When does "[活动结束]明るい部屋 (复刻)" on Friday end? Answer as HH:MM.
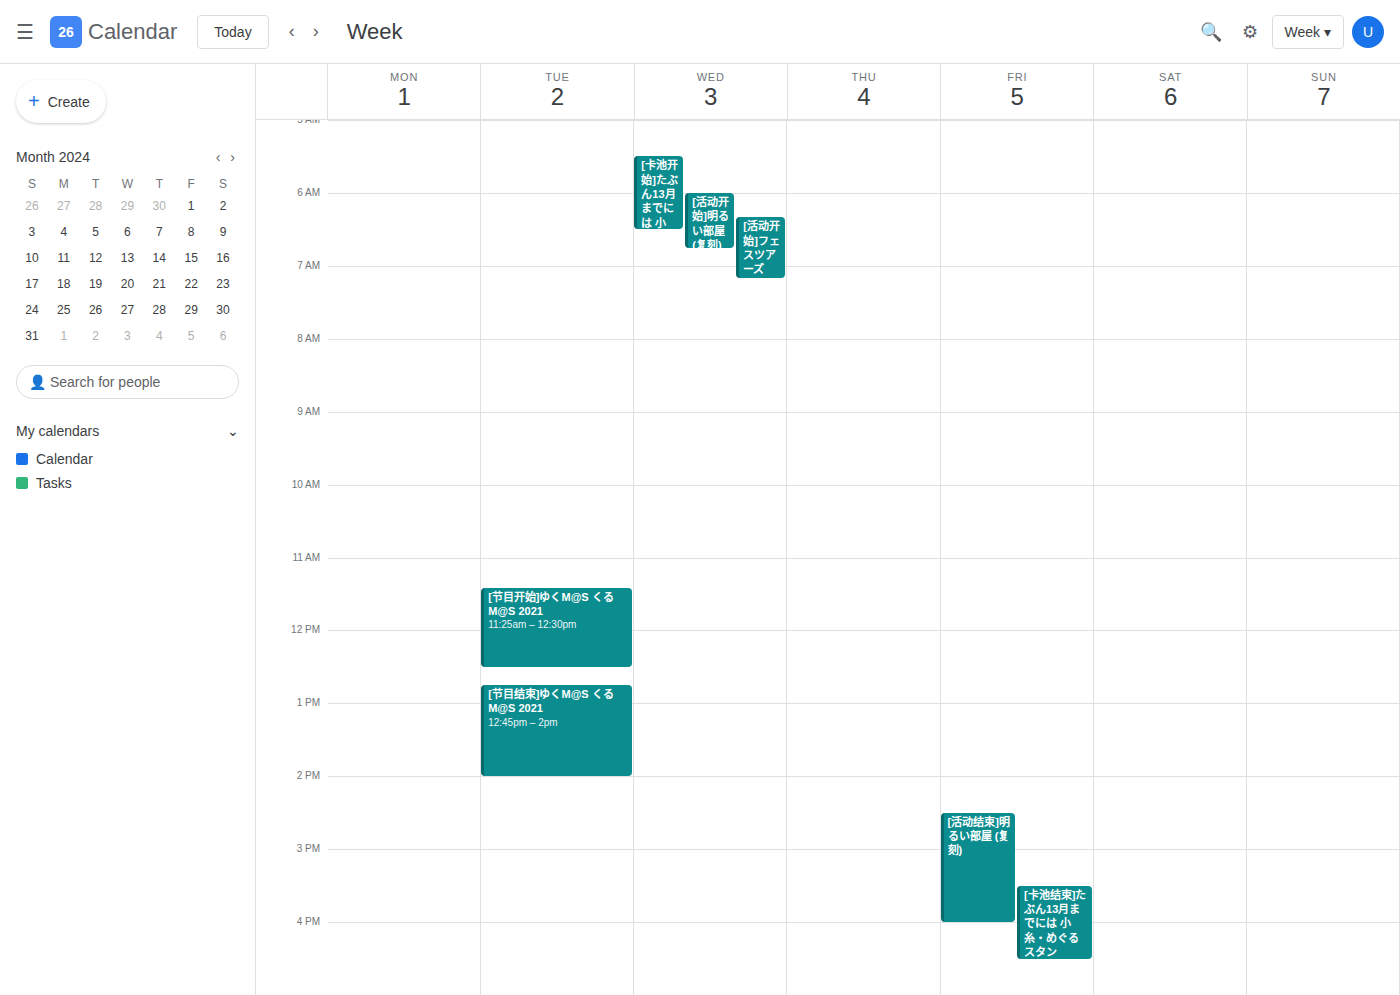
16:00